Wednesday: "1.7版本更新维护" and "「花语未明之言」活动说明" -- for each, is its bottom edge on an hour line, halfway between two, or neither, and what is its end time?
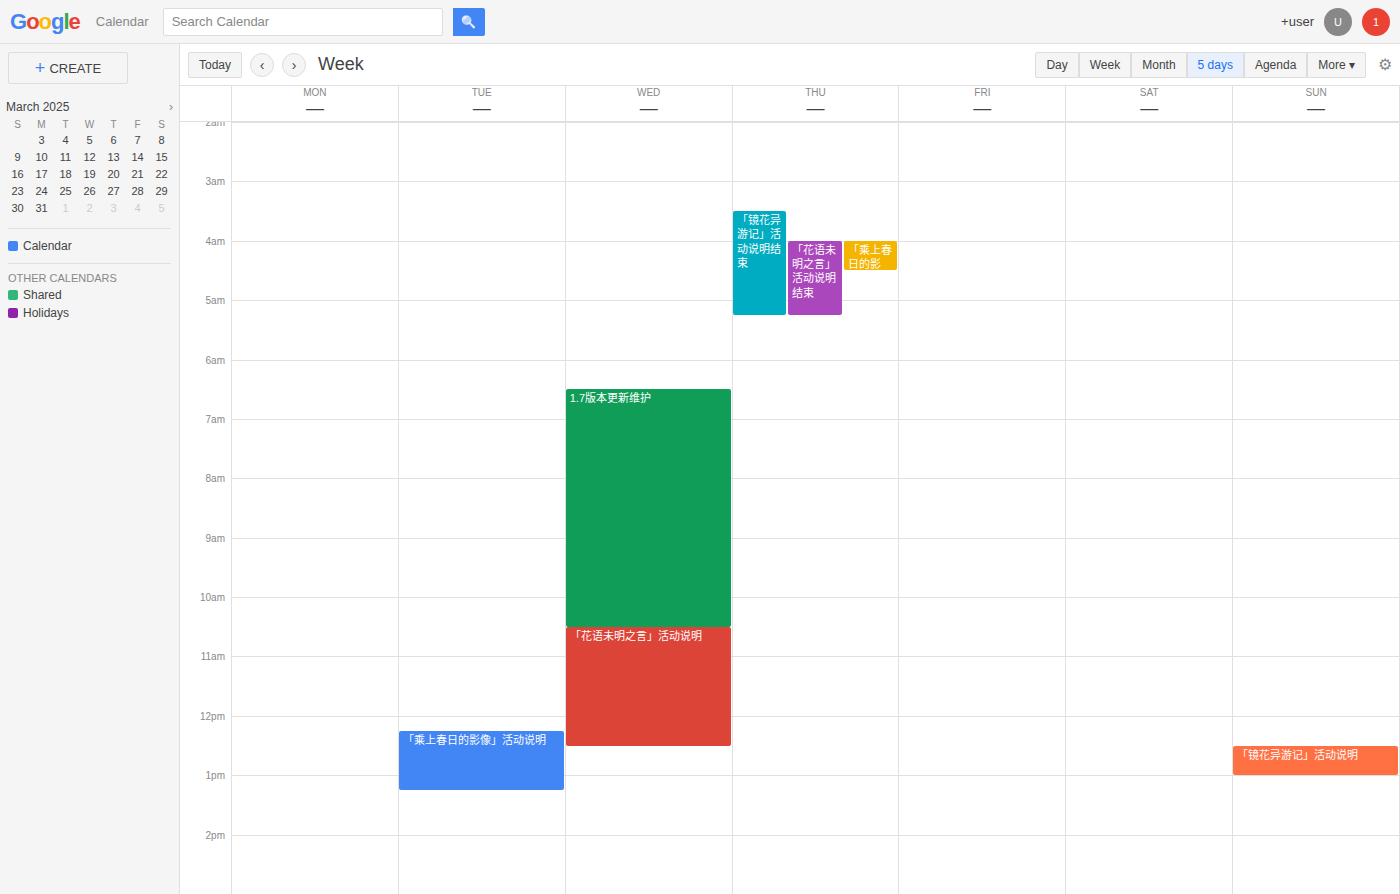
"1.7版本更新维护": 10:30 AM, halfway between the 10 AM and 11 AM lines. "「花语未明之言」活动说明": 12:30 PM, halfway between the 12 PM and 1 PM lines.